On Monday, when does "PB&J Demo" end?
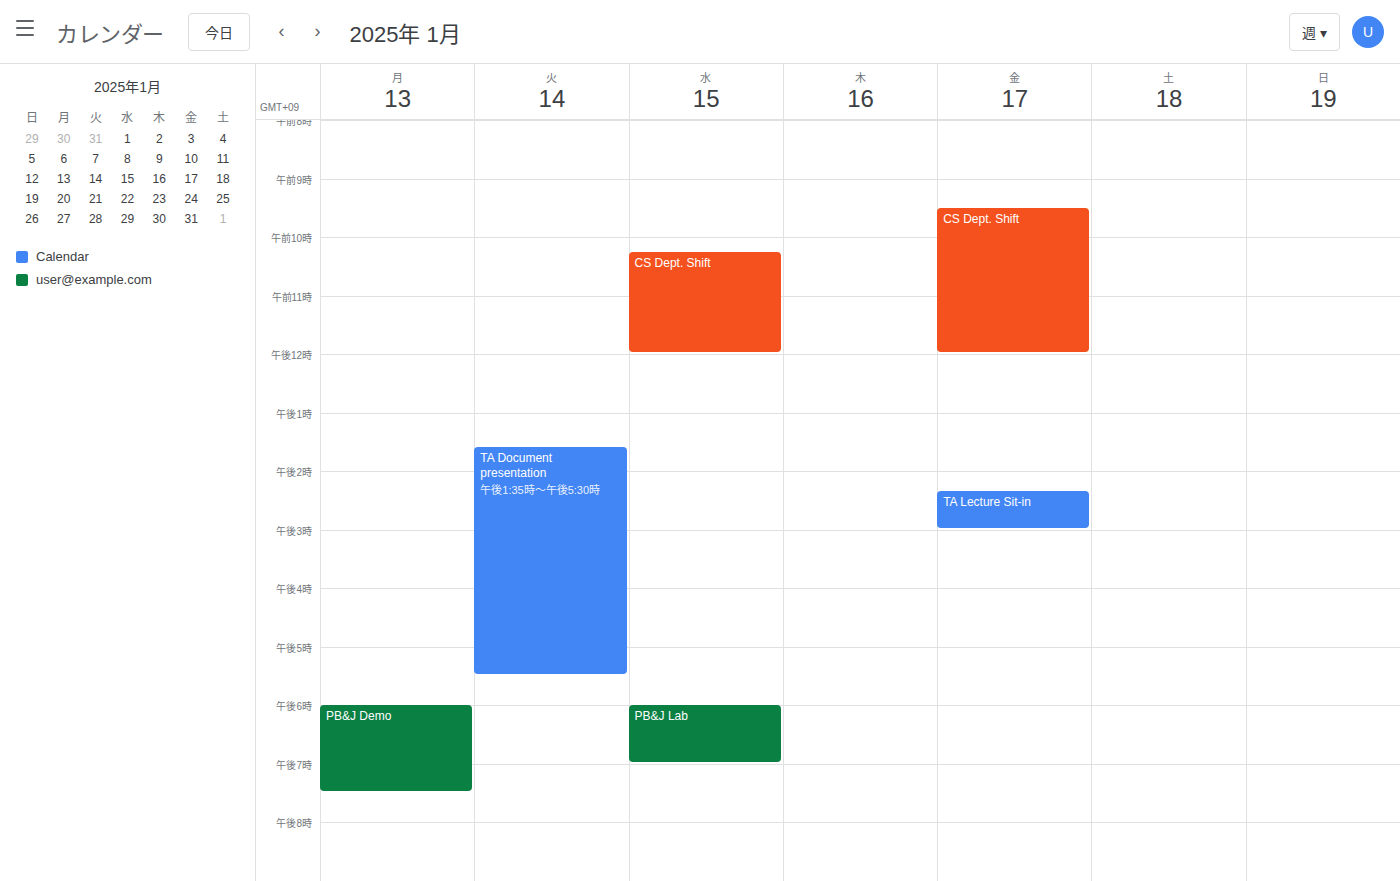
7:30 PM